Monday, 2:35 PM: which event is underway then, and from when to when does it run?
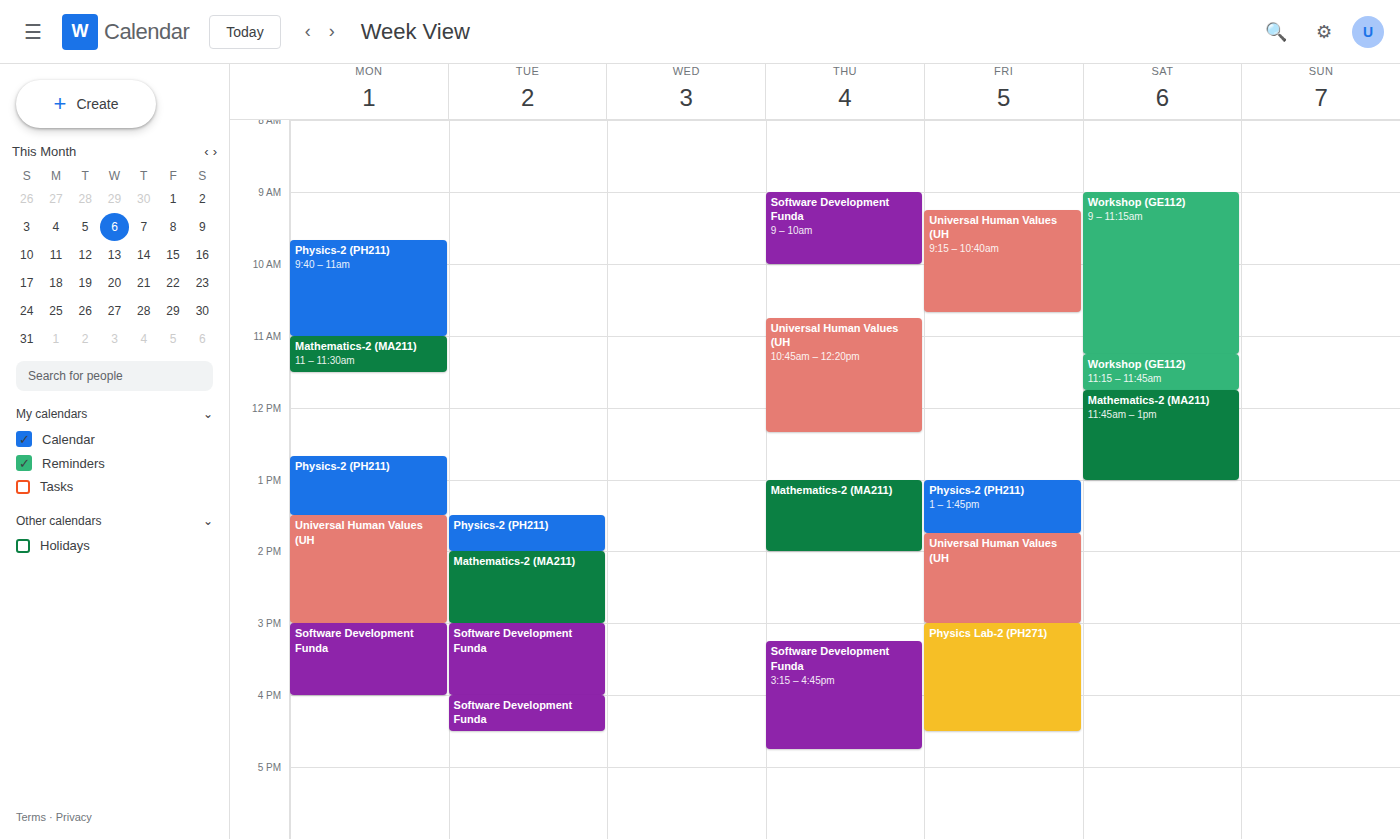
"Universal Human Values (UH", 1:30 PM to 3:00 PM